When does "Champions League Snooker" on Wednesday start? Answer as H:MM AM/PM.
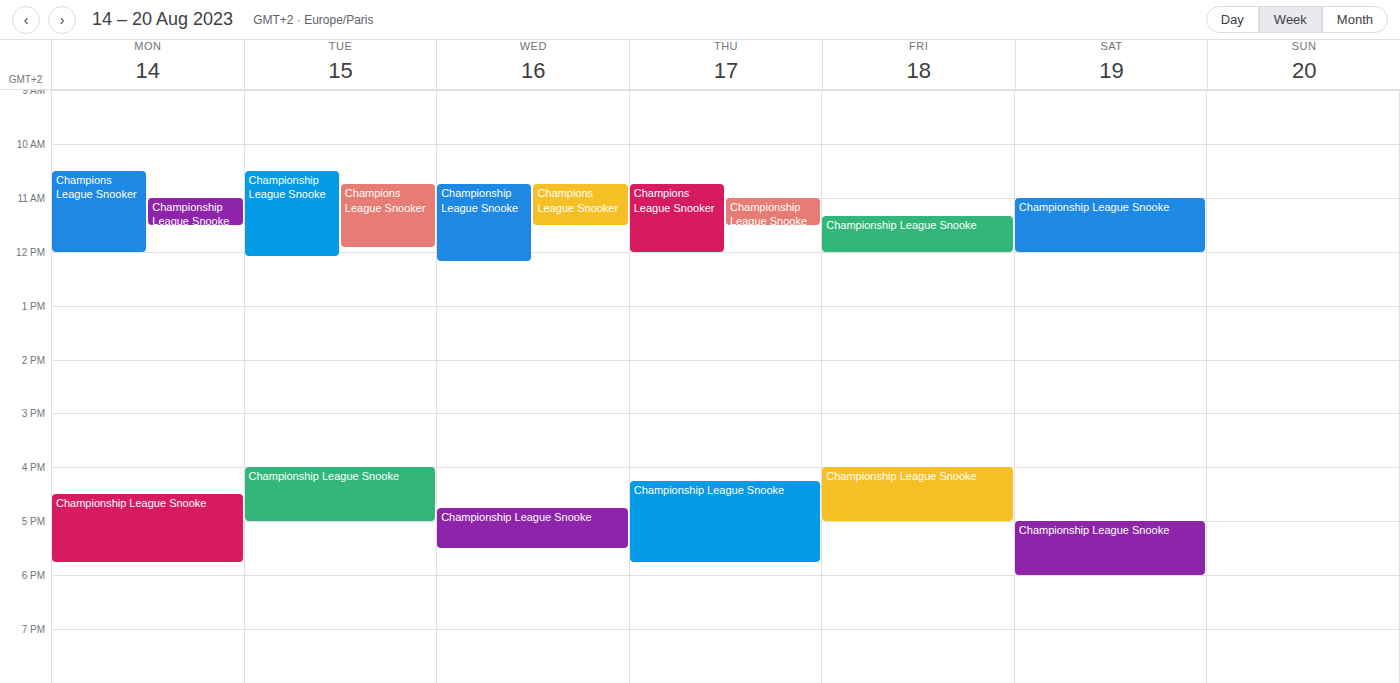
10:45 AM